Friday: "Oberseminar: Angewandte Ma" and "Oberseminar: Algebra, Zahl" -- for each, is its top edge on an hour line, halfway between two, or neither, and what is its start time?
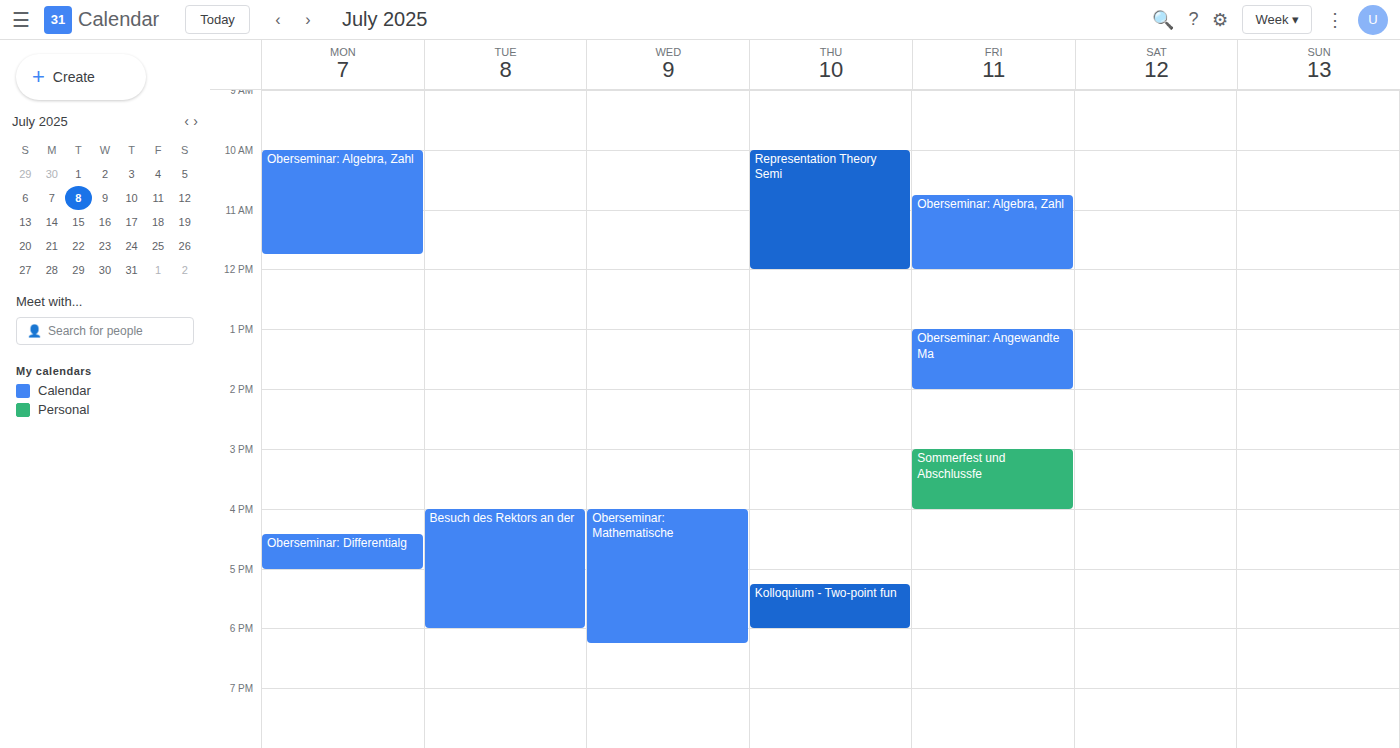
"Oberseminar: Angewandte Ma": 1:00 PM, exactly on the 1 PM line. "Oberseminar: Algebra, Zahl": 10:45 AM, neither: three quarters of the way from the 10 AM line to the 11 AM line.